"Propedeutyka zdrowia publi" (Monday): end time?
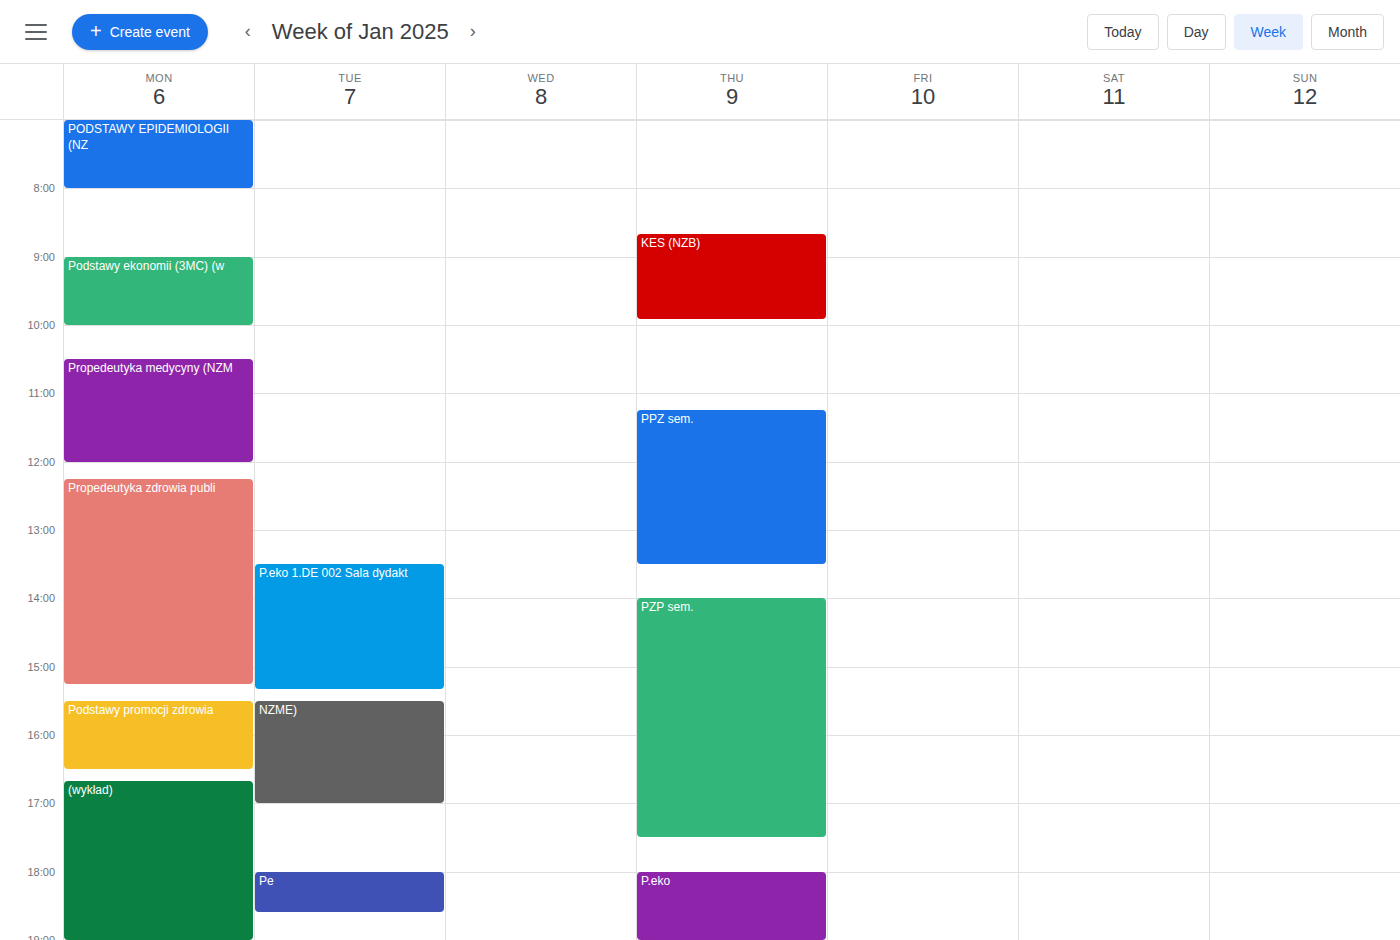
3:15 PM